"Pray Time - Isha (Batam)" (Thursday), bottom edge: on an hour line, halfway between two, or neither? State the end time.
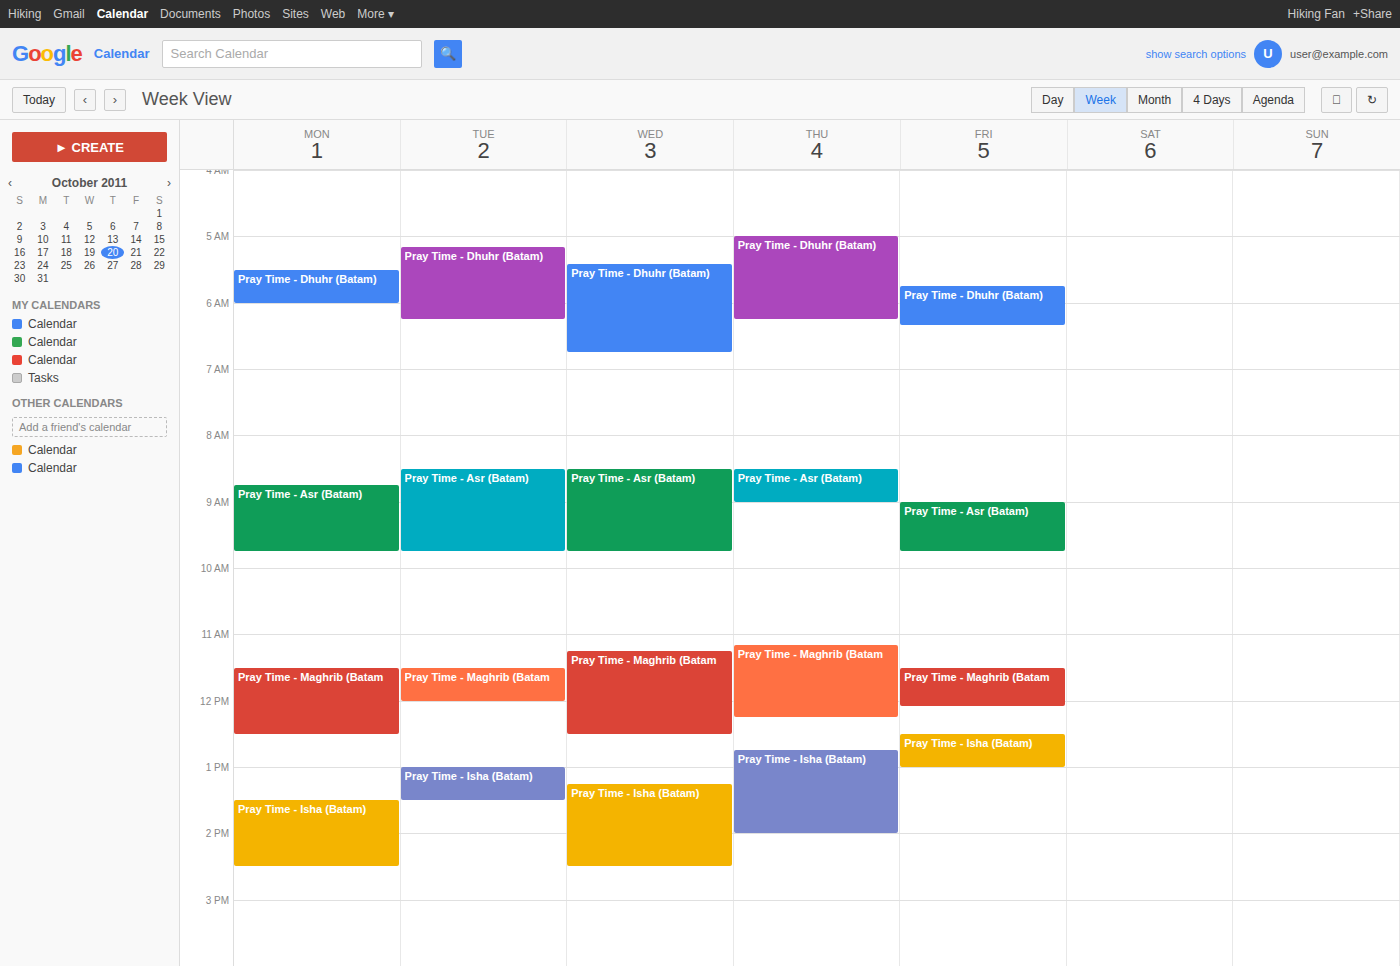
2:00 PM -- exactly on the 2 PM line.